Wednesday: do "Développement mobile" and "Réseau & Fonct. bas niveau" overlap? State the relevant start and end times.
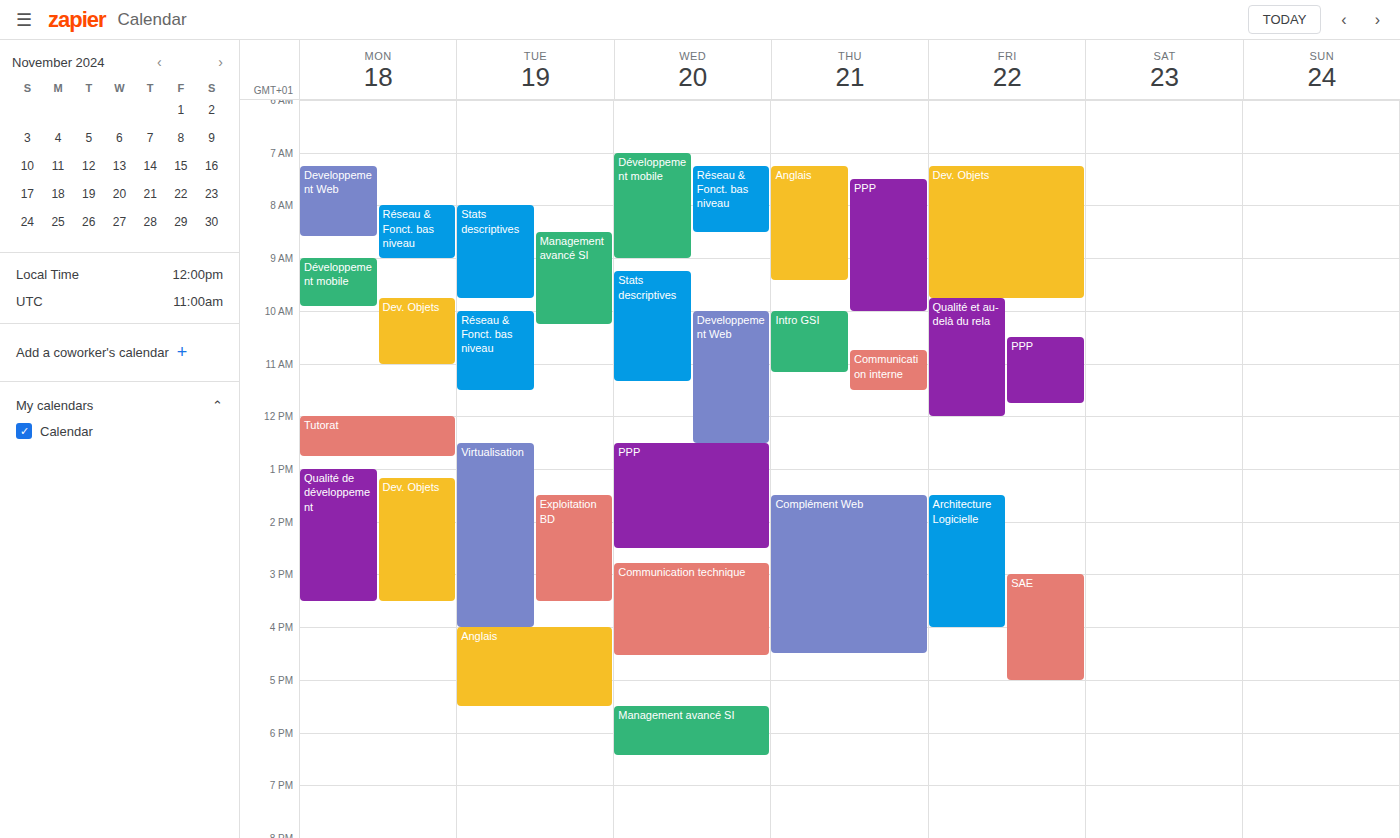
"Réseau & Fonct. bas niveau" runs 7:15 AM to 8:30 AM, inside "Développement mobile" -- they overlap.